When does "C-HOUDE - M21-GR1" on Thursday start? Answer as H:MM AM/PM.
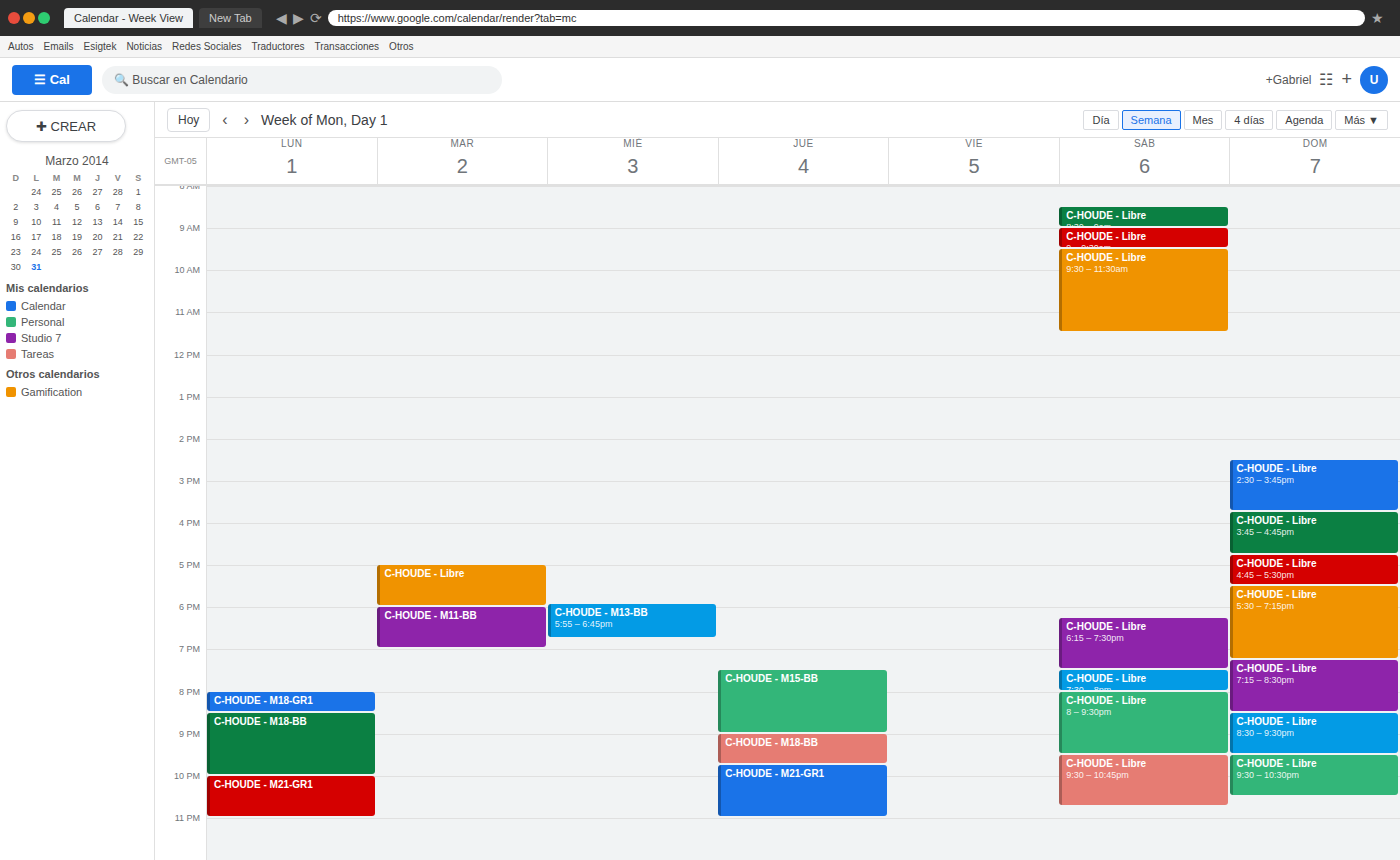
9:45 PM